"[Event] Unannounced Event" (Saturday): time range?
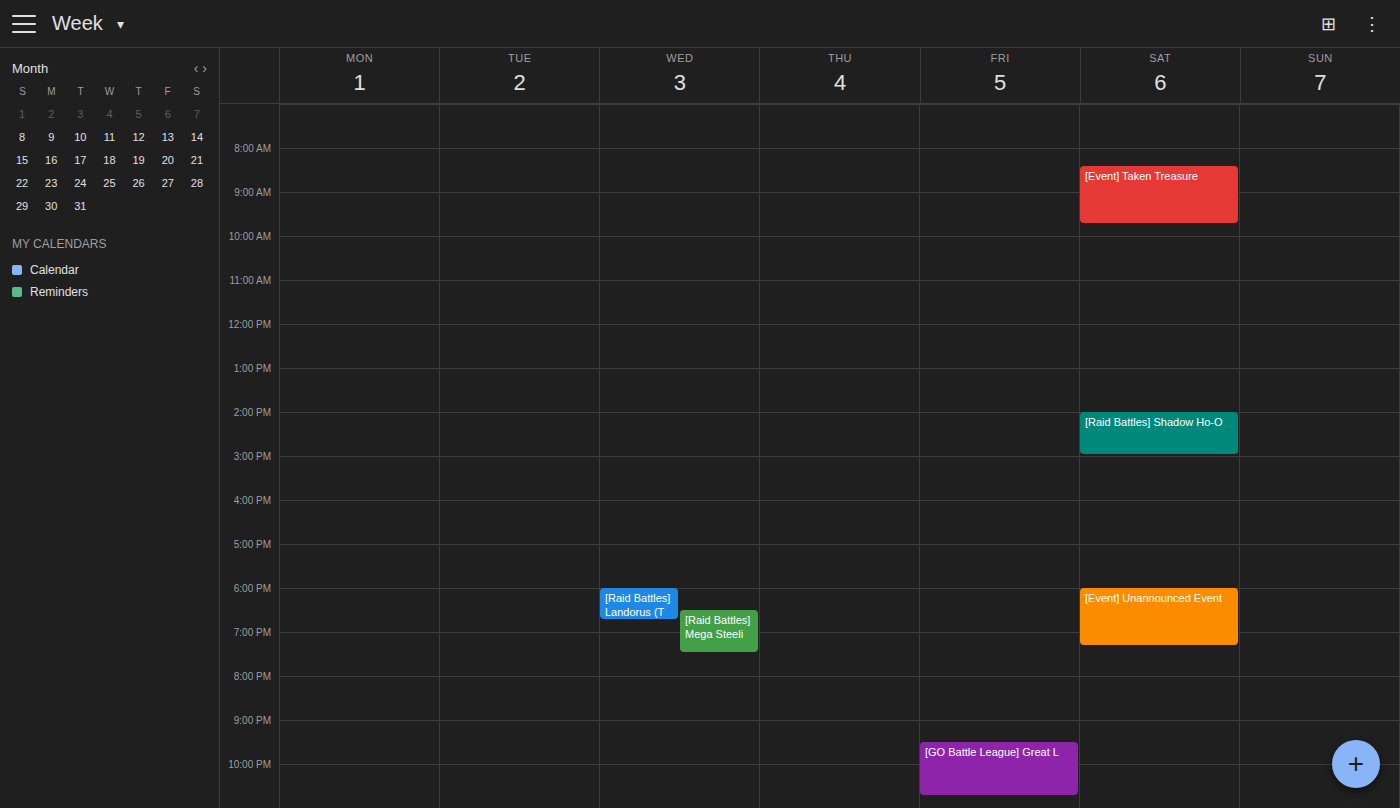
6:00 PM to 7:20 PM